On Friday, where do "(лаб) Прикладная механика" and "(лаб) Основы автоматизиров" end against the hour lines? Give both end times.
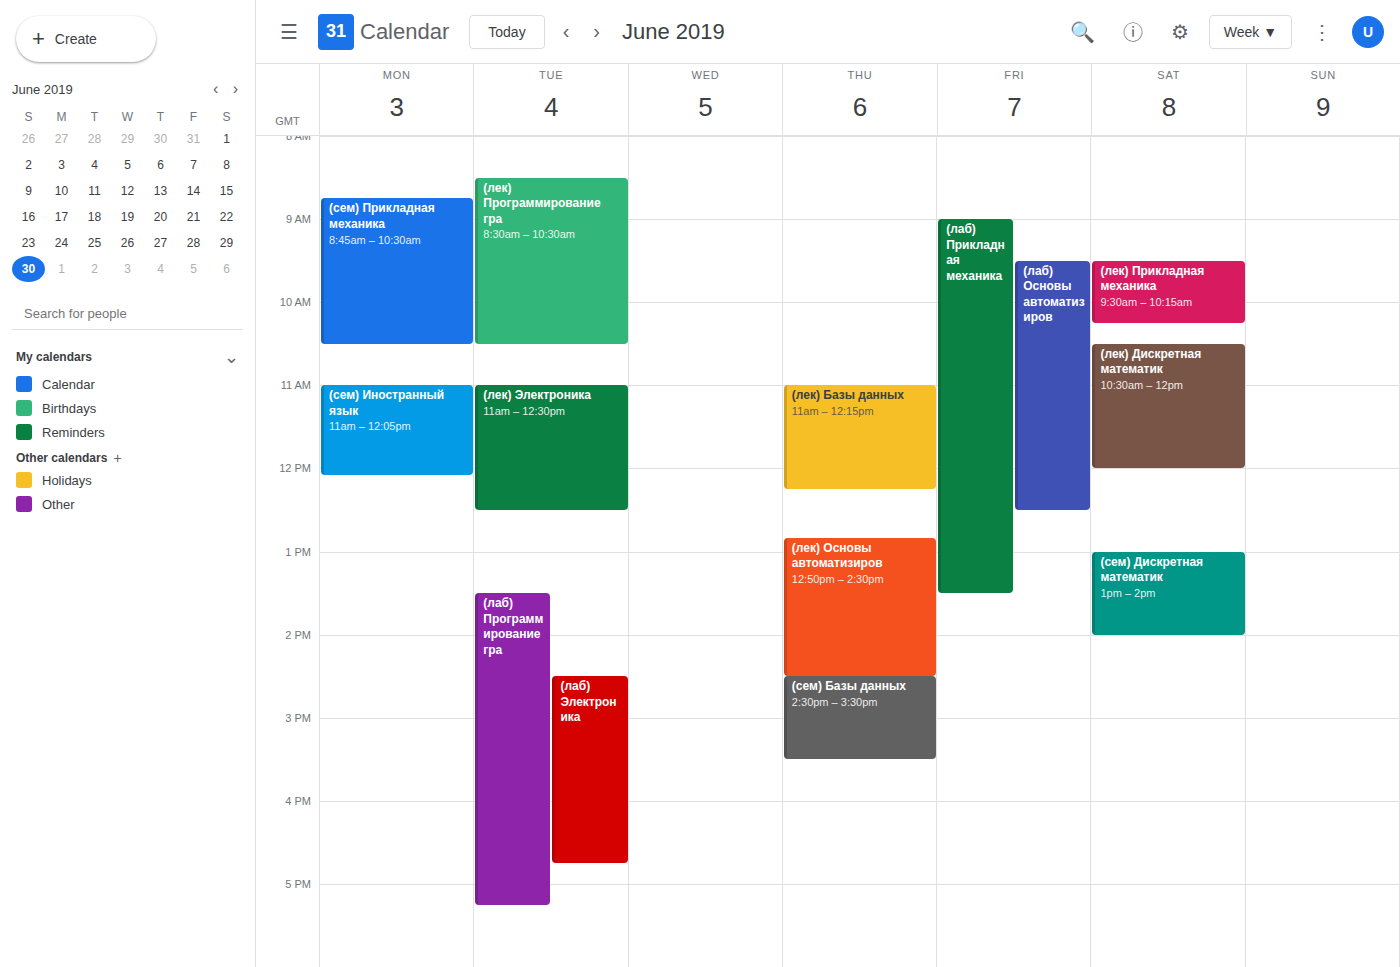
"(лаб) Прикладная механика": 1:30 PM, halfway between the 1 PM and 2 PM lines. "(лаб) Основы автоматизиров": 12:30 PM, halfway between the 12 PM and 1 PM lines.